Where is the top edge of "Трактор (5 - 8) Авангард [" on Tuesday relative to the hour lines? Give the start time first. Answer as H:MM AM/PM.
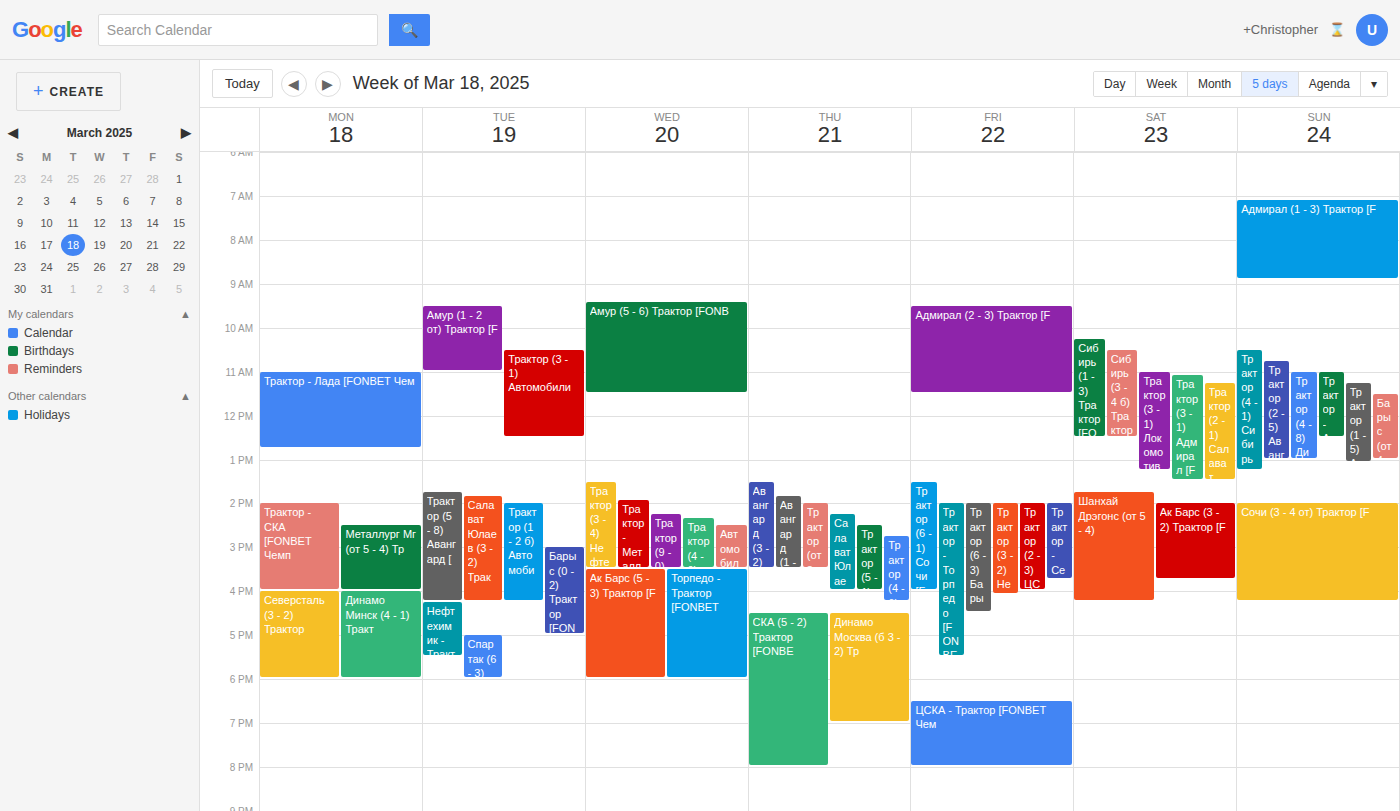
1:45 PM -- neither: three quarters of the way from the 1 PM line to the 2 PM line.